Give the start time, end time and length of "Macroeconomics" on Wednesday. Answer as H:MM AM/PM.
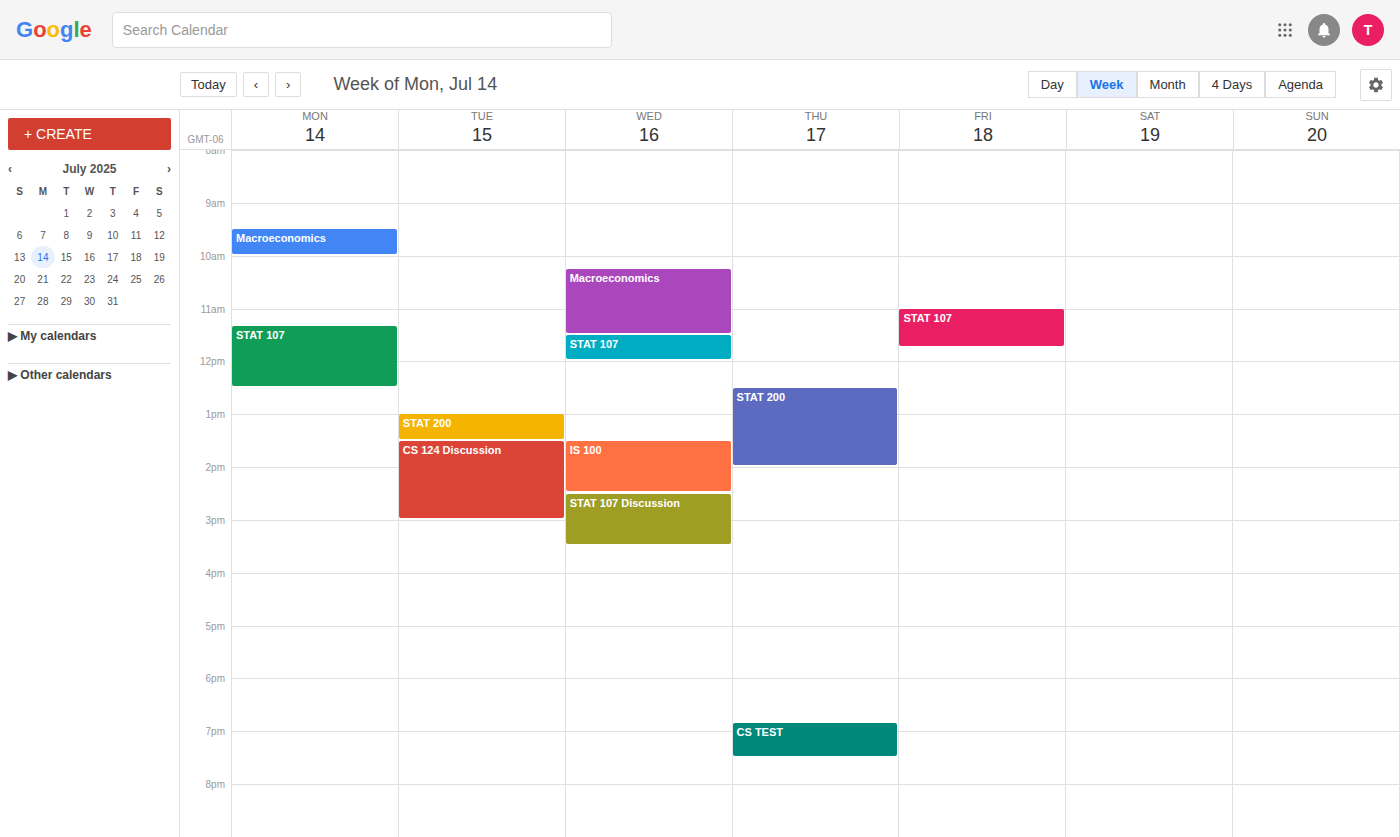
10:15 AM to 11:30 AM, 1 hour 15 minutes